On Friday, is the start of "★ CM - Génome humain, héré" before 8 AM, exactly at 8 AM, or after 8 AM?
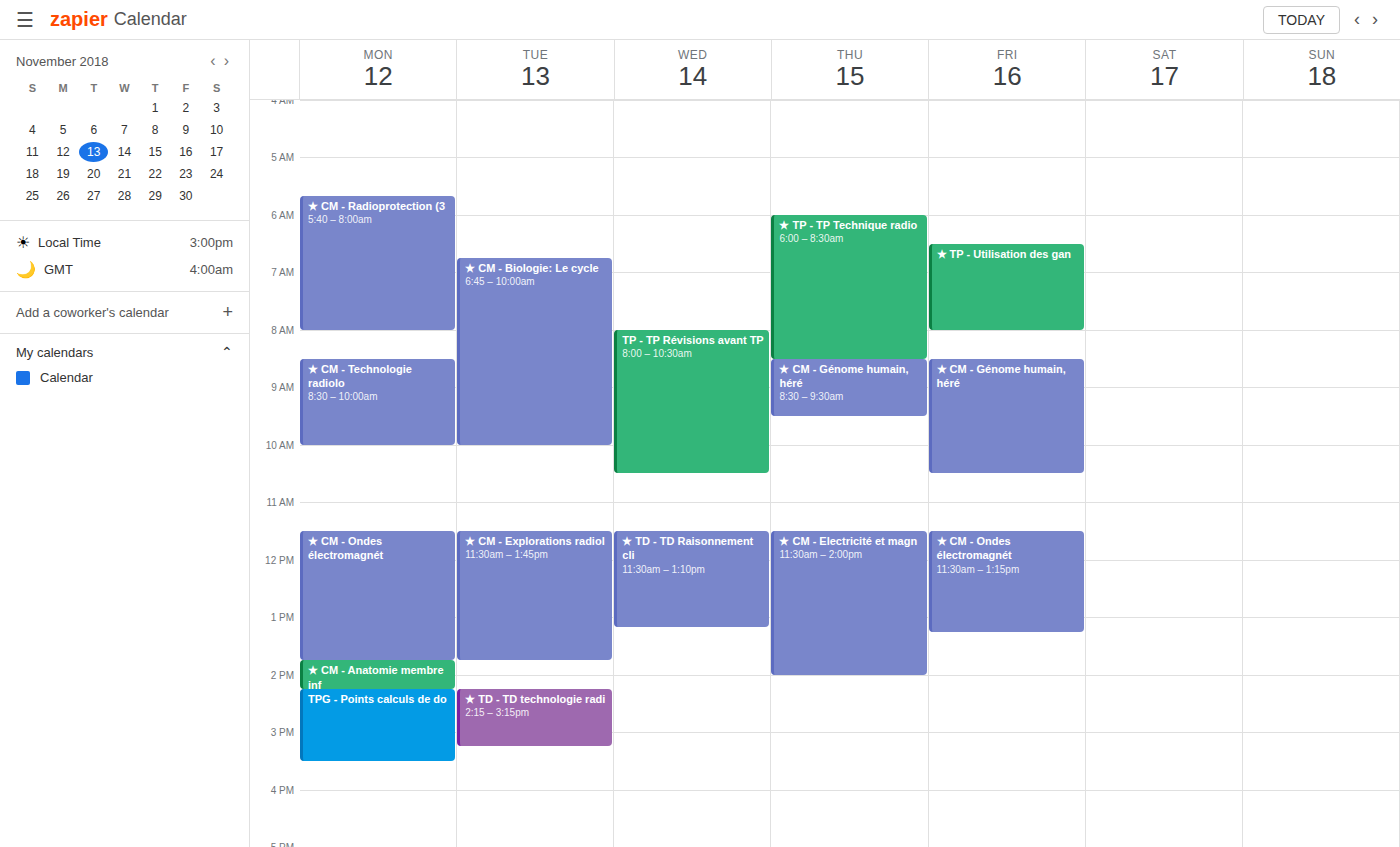
8:30 AM -- after 8 AM, 30 minutes below the 8 AM line.